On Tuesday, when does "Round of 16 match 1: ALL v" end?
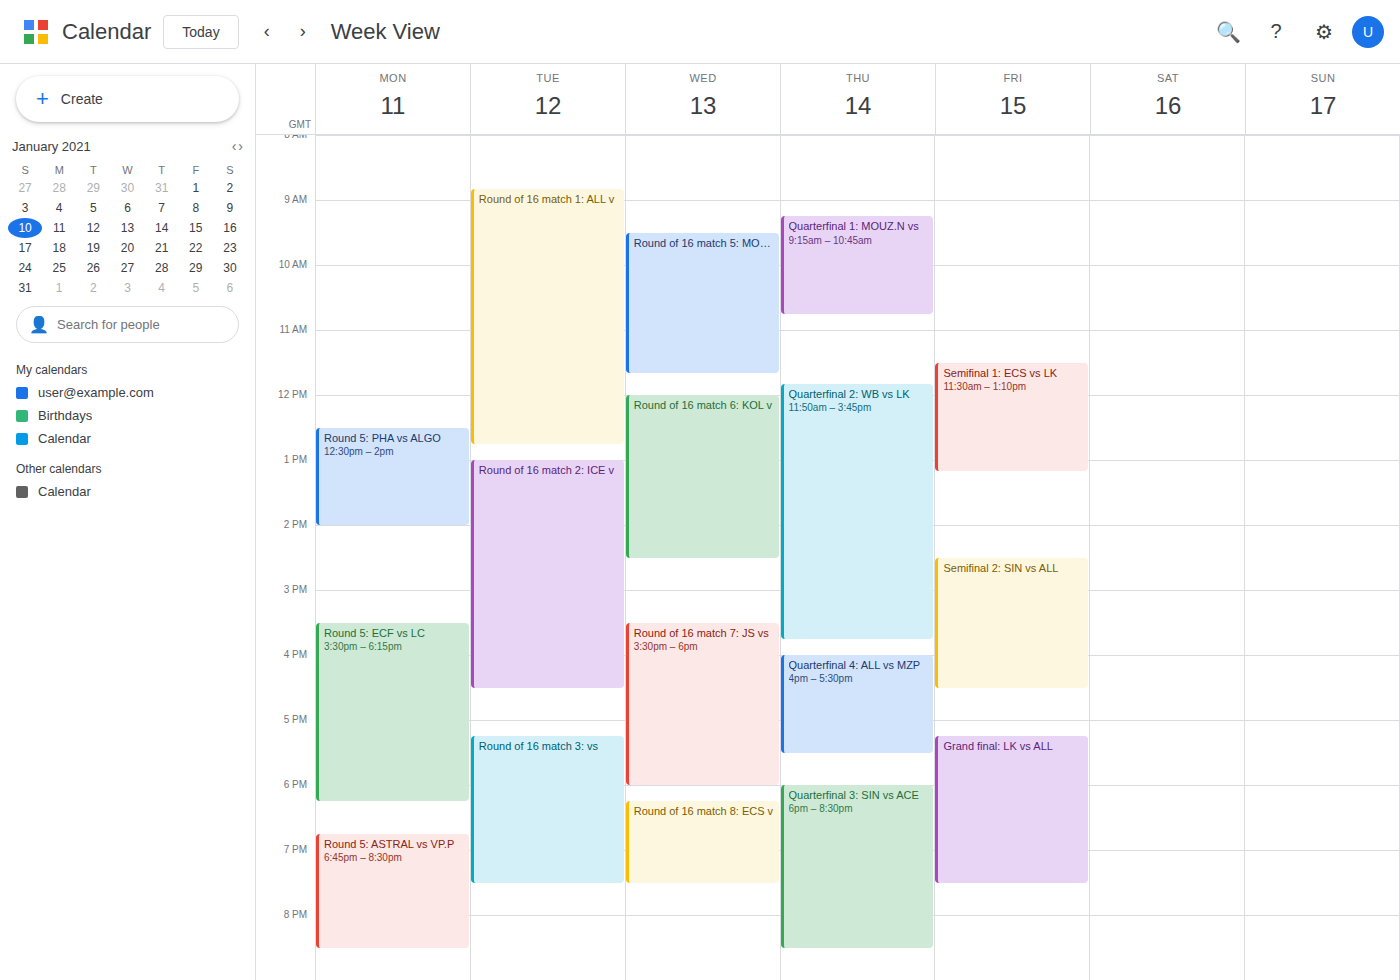
12:45